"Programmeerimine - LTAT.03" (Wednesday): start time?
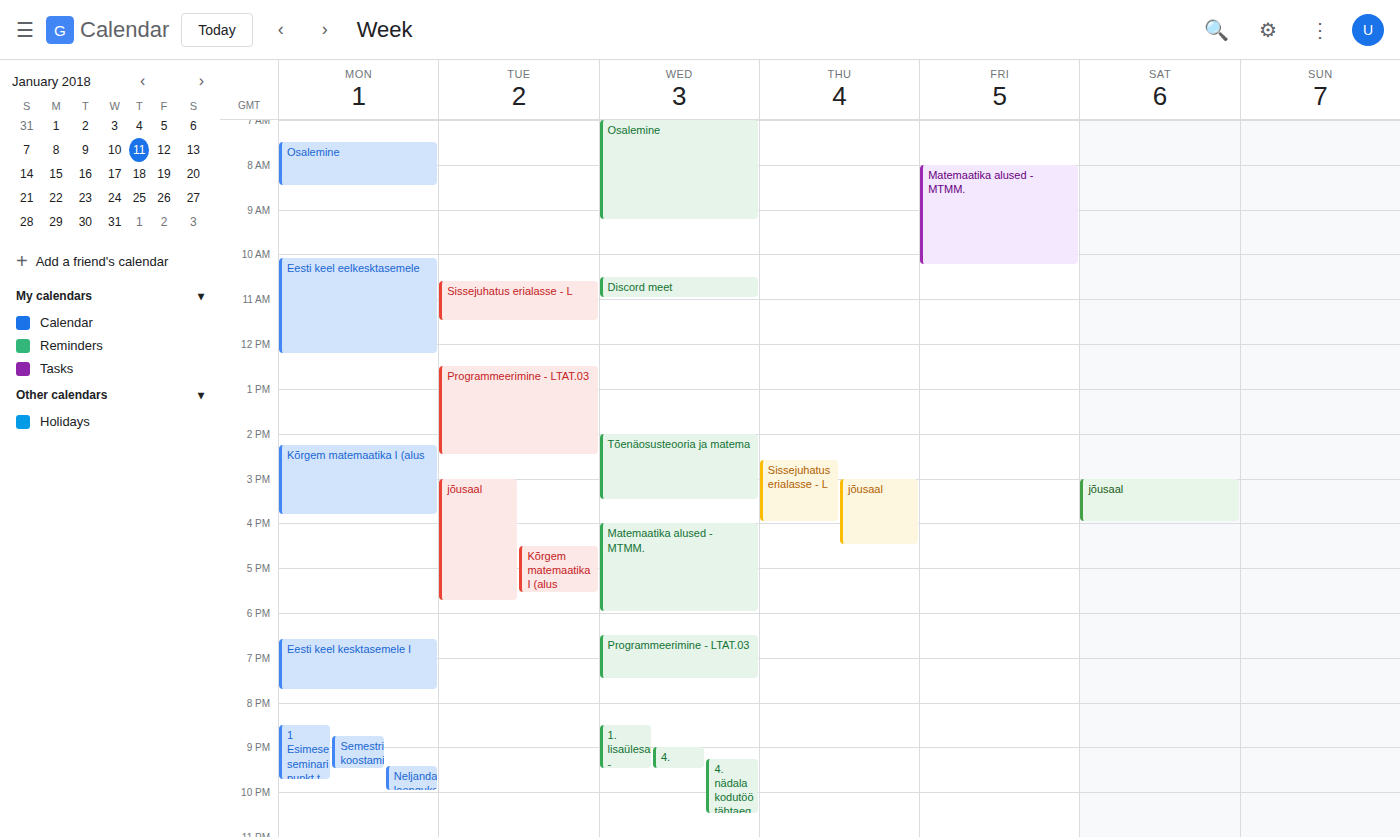
6:30 PM